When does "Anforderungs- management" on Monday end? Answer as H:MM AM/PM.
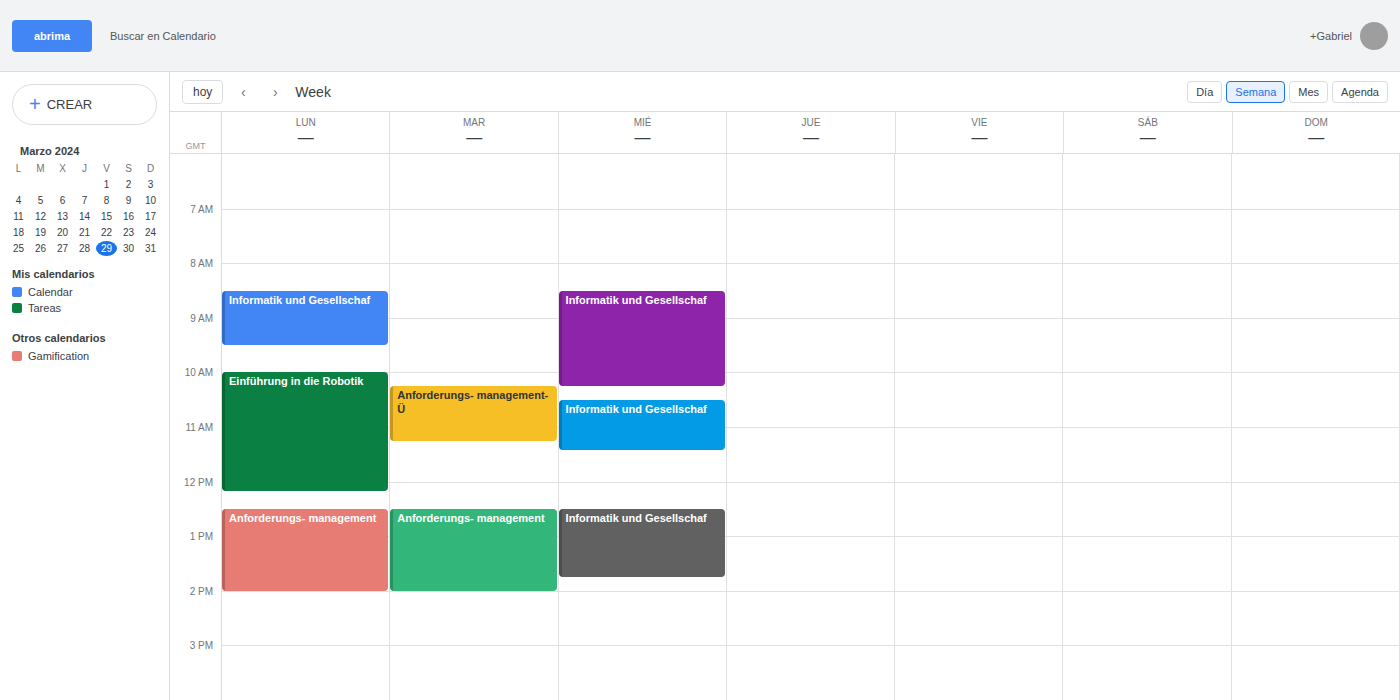
2:00 PM